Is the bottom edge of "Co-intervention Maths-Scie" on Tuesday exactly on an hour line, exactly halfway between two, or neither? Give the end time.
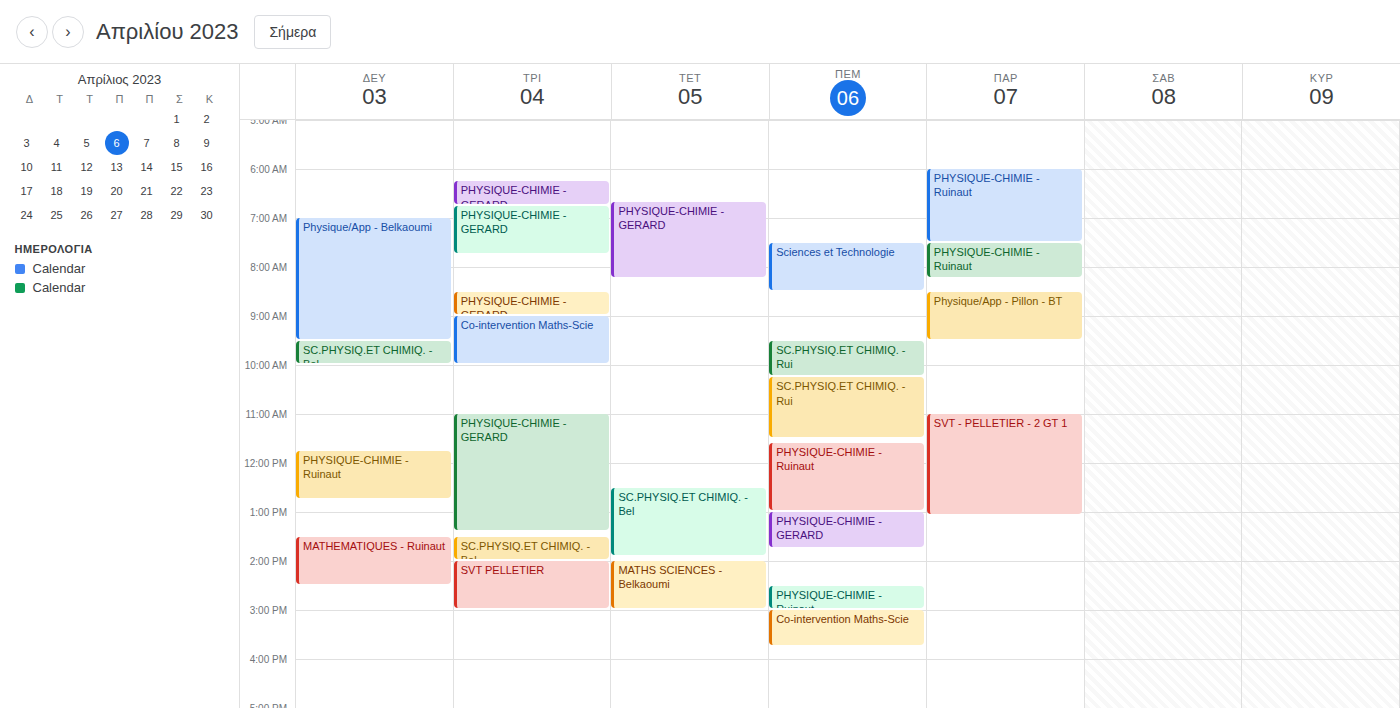
10:00 AM -- exactly on the 10 AM line.